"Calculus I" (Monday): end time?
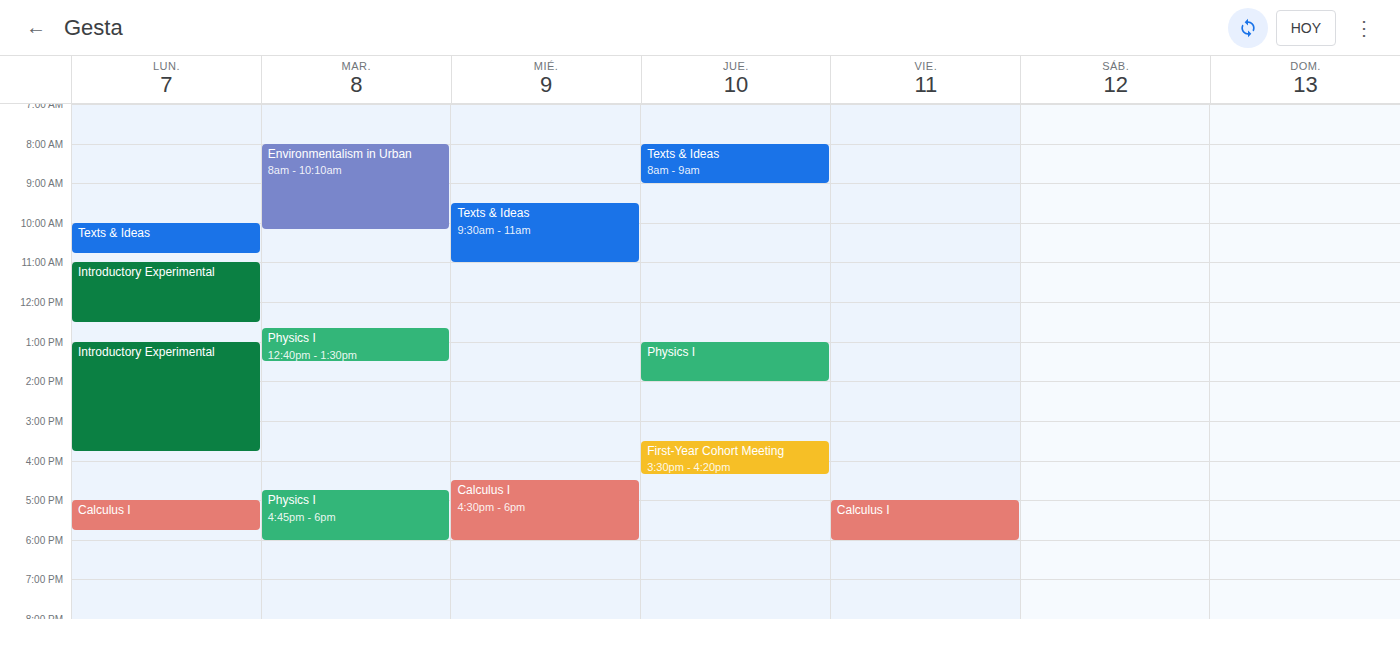
5:45 PM